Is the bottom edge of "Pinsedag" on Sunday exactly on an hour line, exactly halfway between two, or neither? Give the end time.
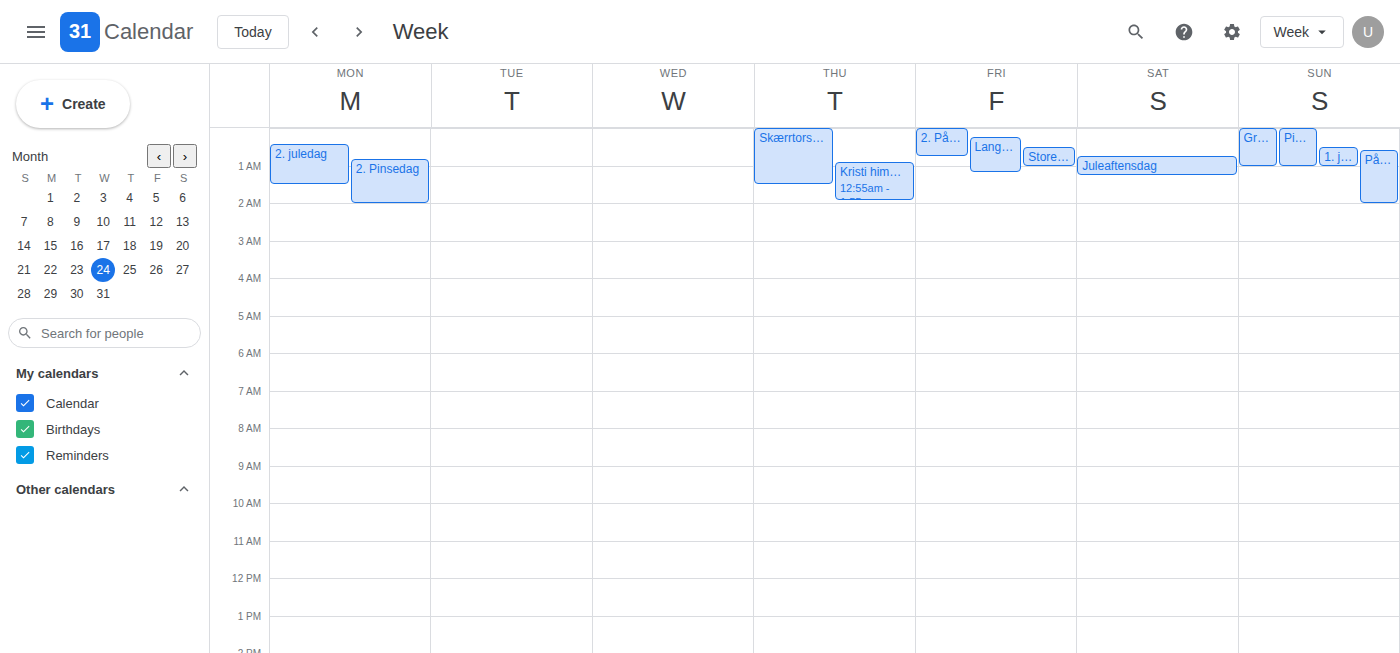
1:00 AM -- exactly on the 1 AM line.